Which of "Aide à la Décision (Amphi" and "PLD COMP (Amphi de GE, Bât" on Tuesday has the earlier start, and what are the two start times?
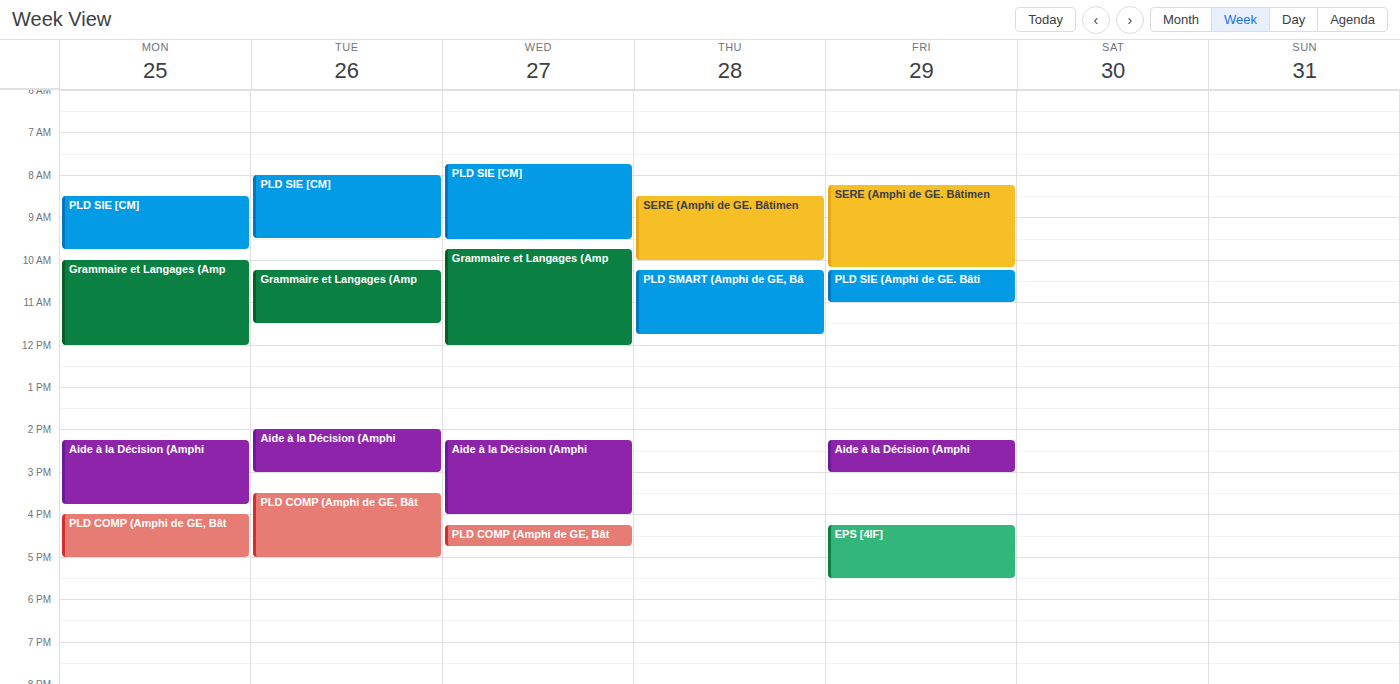
"Aide à la Décision (Amphi" 14:00; "PLD COMP (Amphi de GE, Bât" 15:30.